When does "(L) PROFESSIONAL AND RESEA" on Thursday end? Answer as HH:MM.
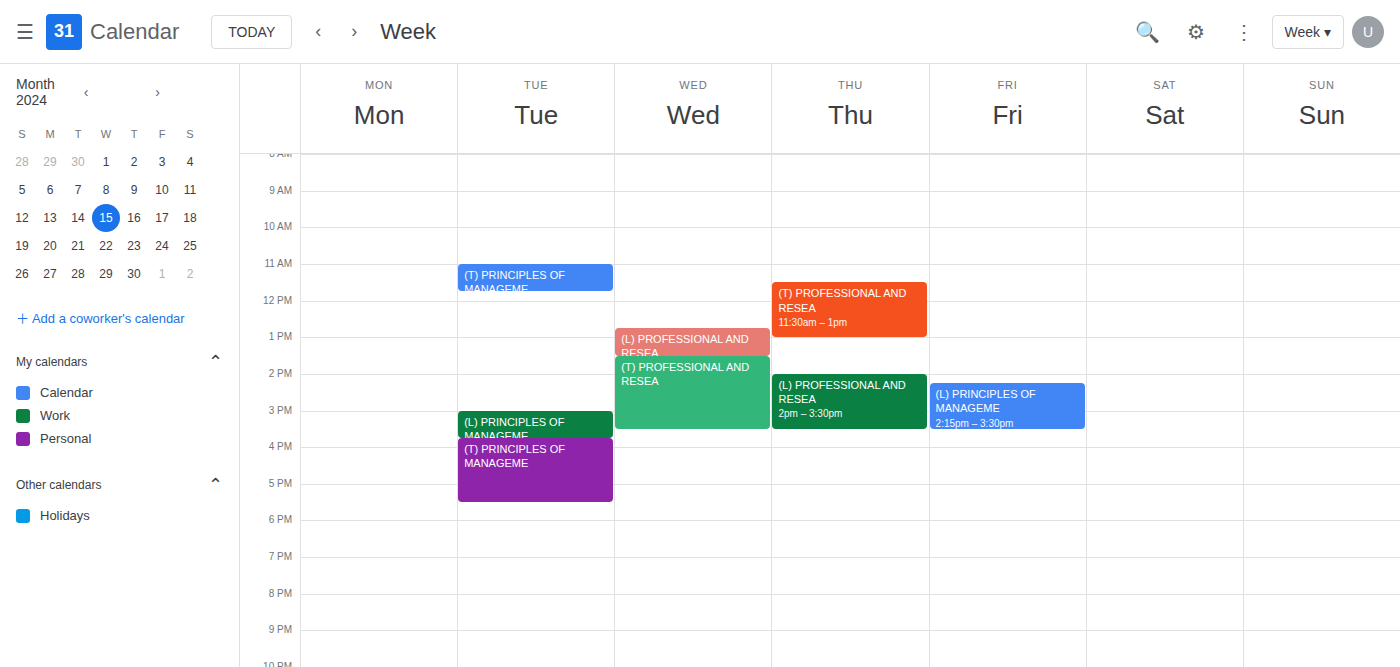
15:30